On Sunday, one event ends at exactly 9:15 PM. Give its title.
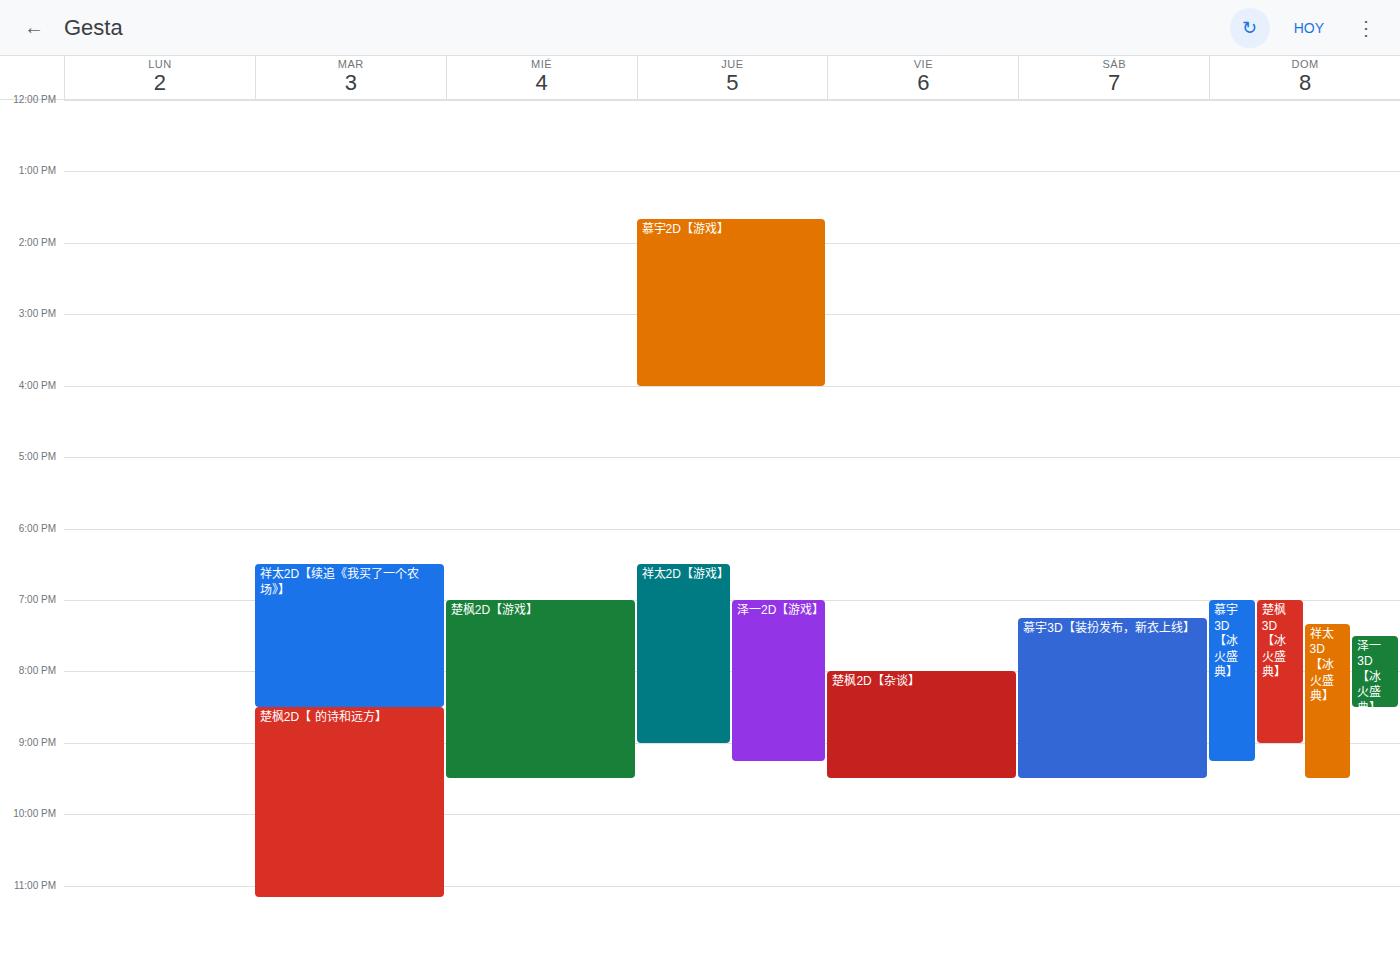
"慕宇3D【冰火盛典】"